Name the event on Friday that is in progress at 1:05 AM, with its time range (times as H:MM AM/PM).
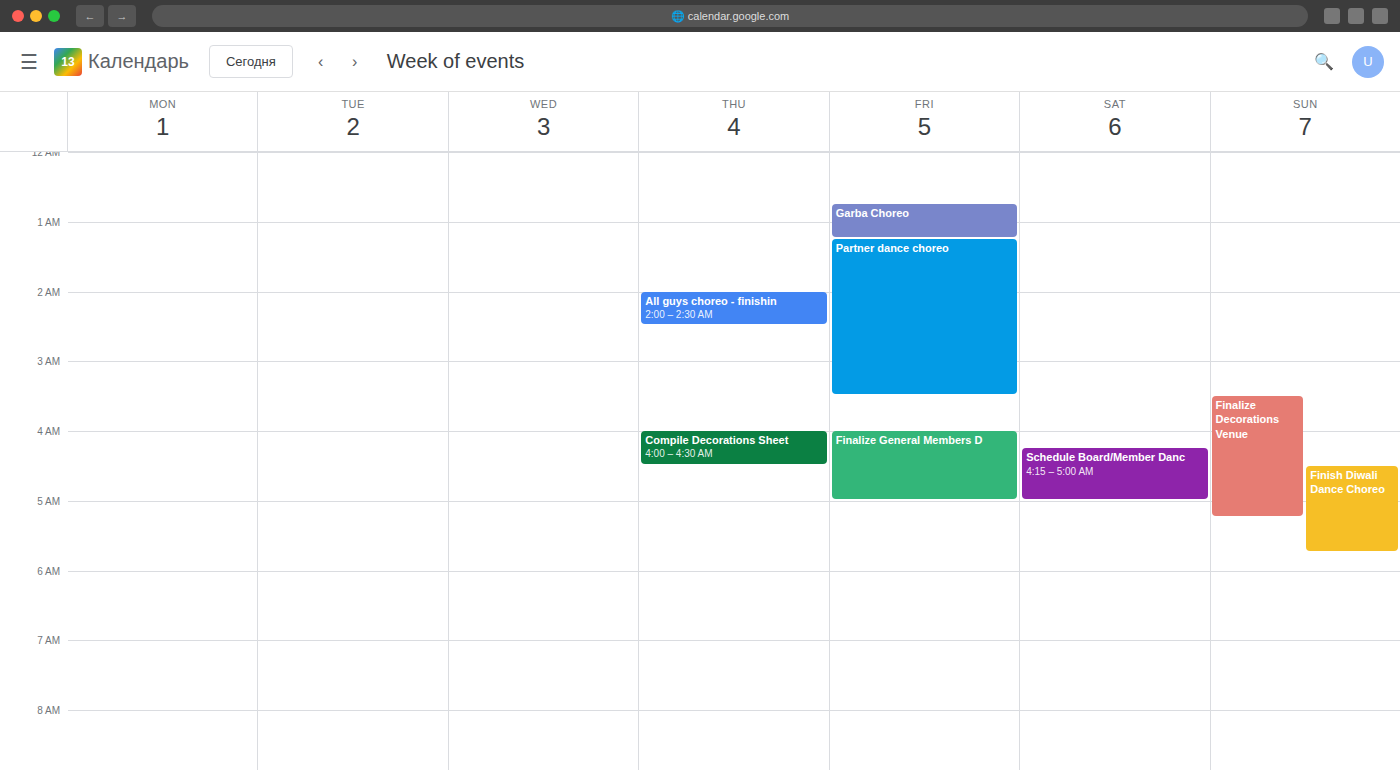
"Garba Choreo", 12:45 AM to 1:15 AM